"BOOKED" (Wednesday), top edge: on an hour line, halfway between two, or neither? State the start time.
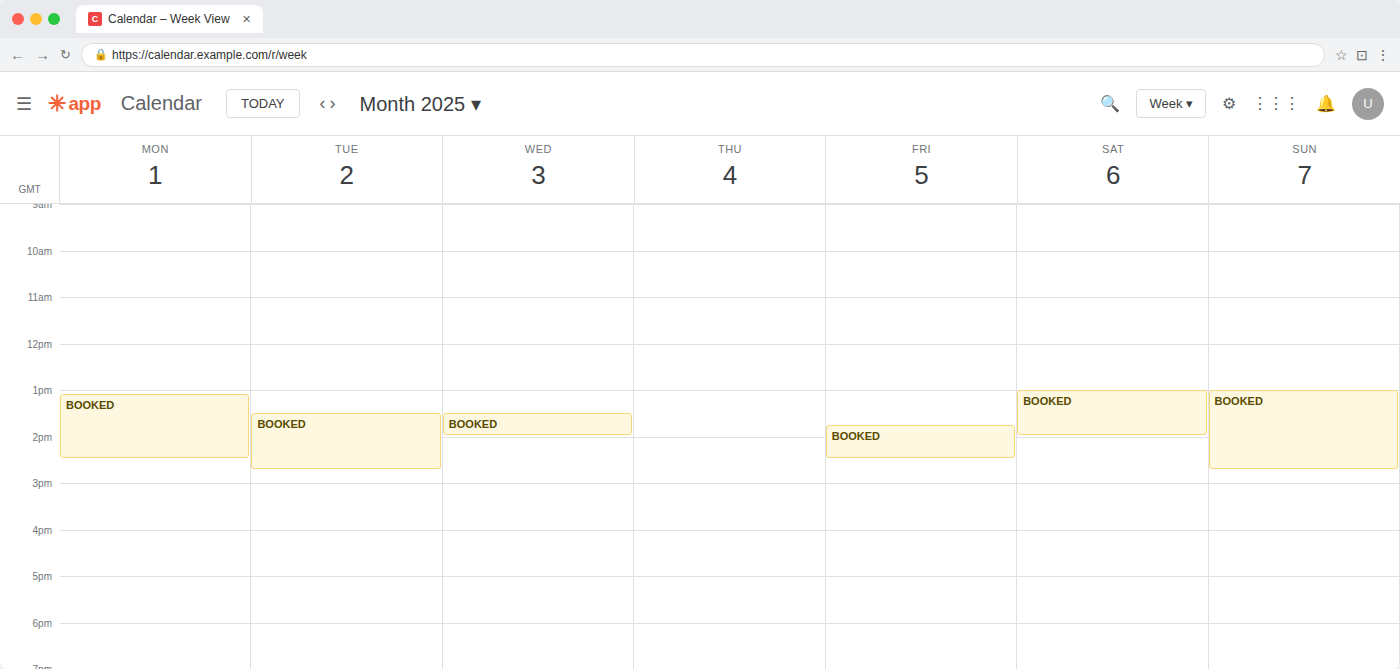
1:30 PM -- halfway between the 1 PM and 2 PM lines.